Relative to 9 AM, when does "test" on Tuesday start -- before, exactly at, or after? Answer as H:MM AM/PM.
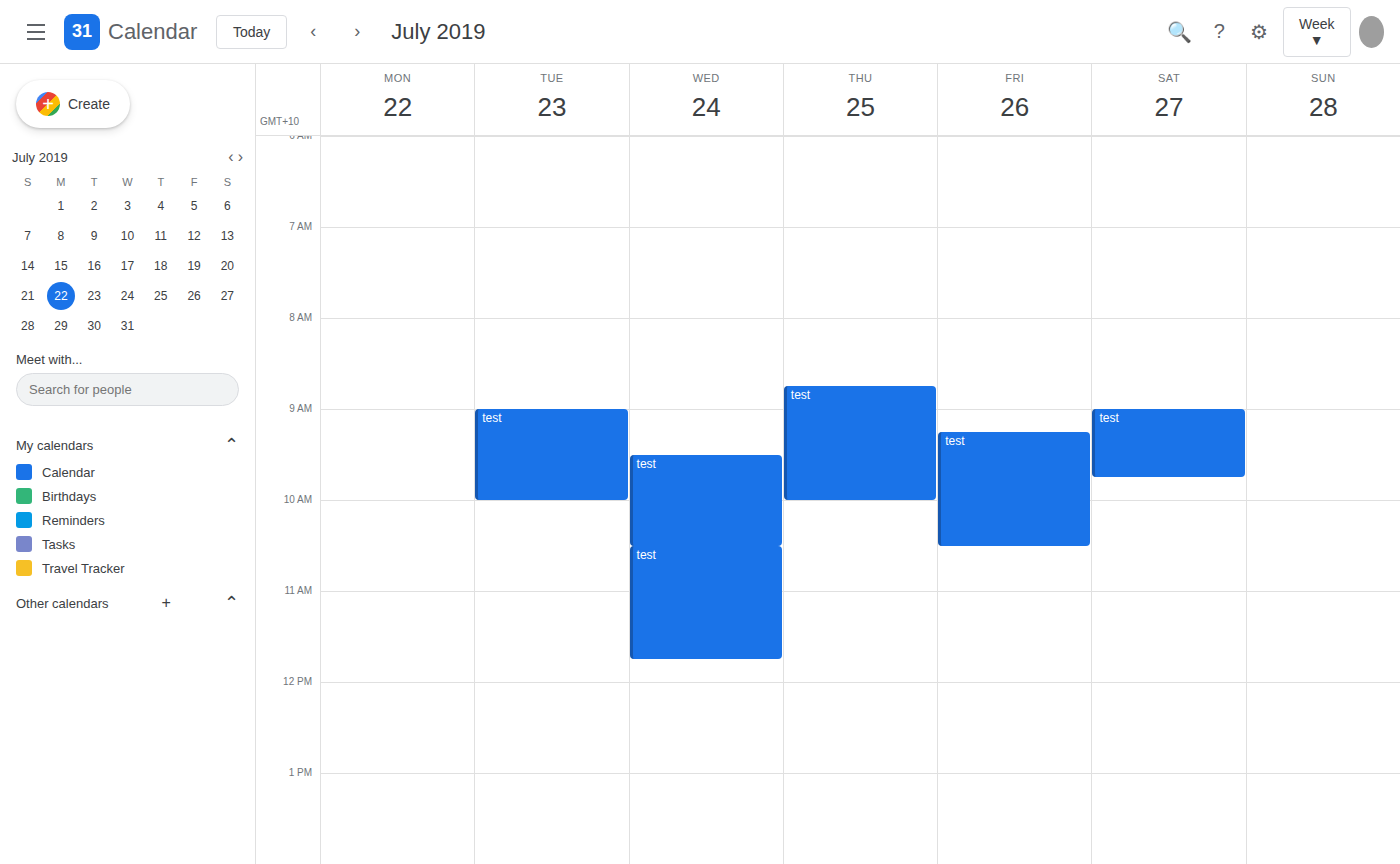
9:00 AM -- exactly at 9 AM, on the 9 AM line.